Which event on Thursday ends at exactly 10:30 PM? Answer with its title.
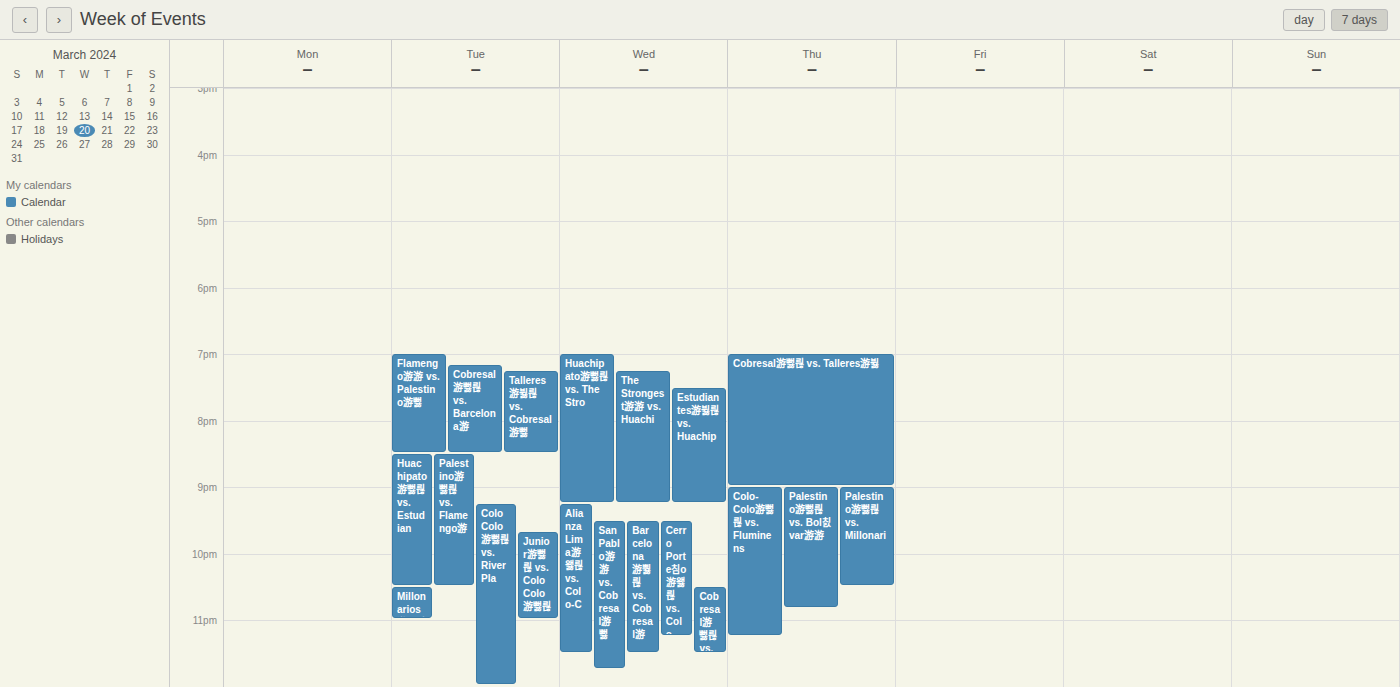
"Palestino游뻟릖 vs. Millonari"